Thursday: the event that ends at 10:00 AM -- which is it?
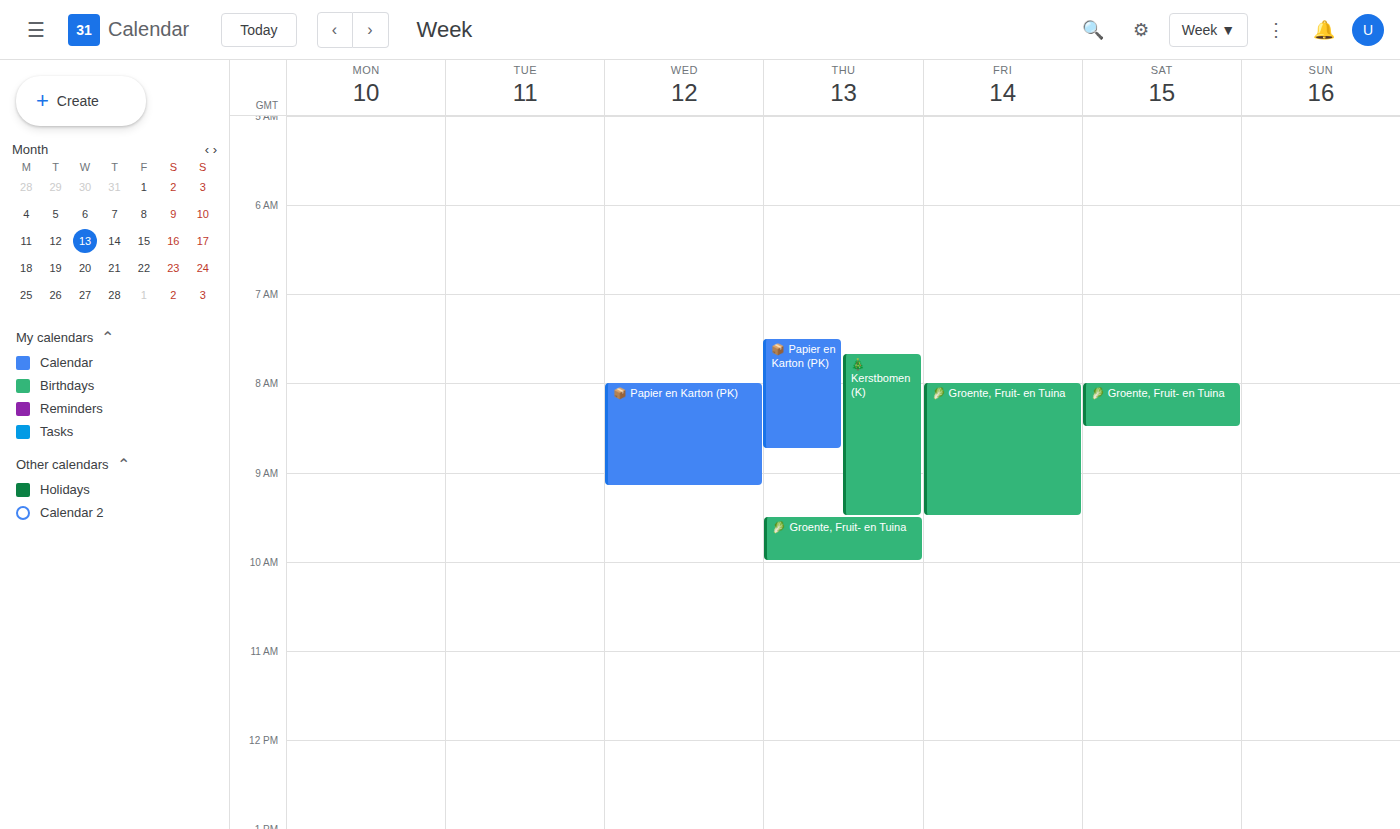
"🥬 Groente, Fruit- en Tuina"